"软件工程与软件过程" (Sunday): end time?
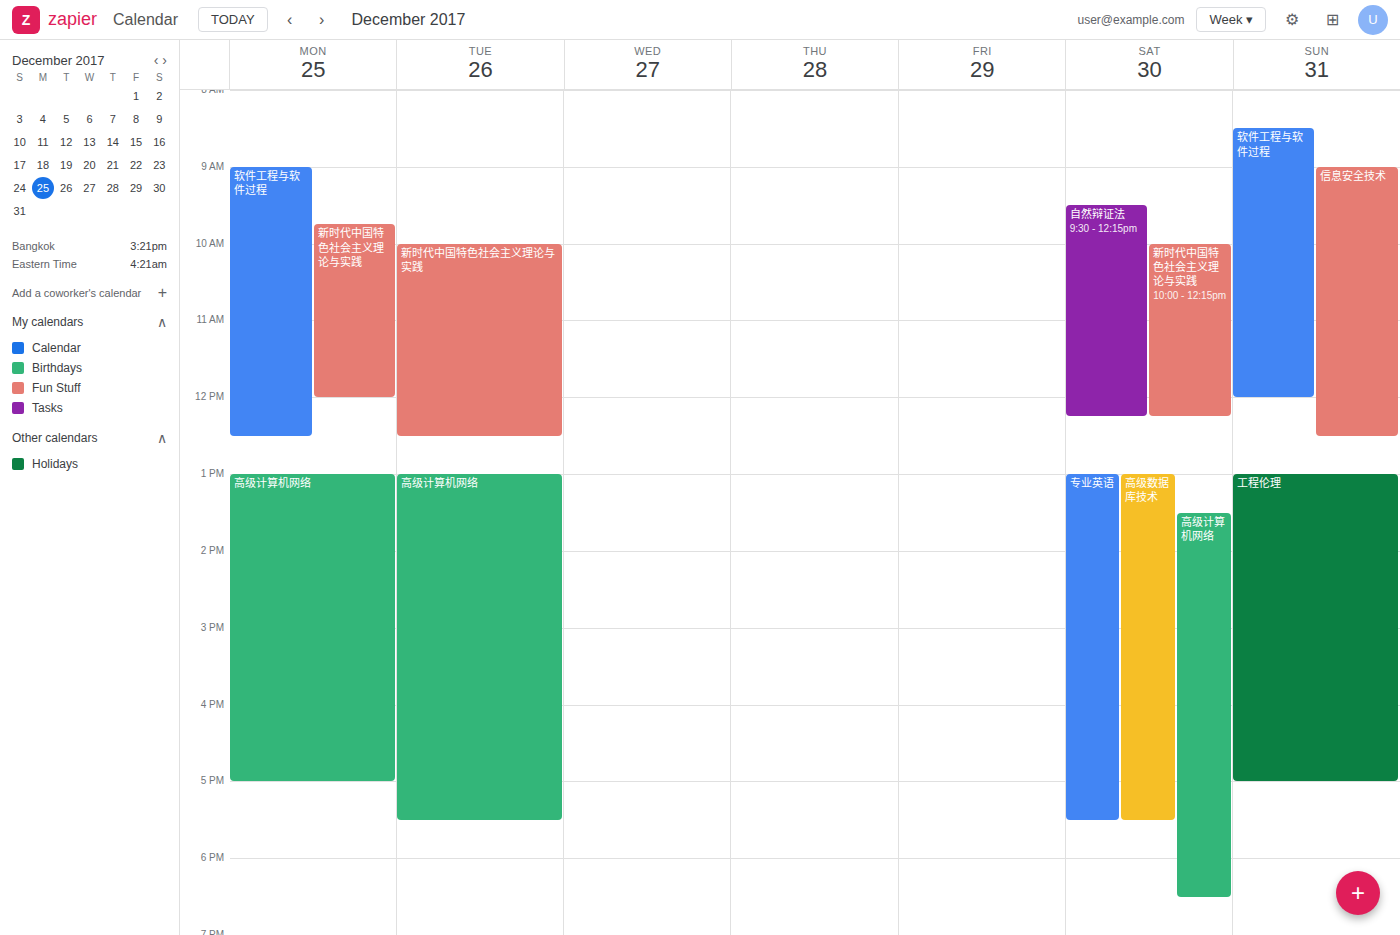
12:00 PM